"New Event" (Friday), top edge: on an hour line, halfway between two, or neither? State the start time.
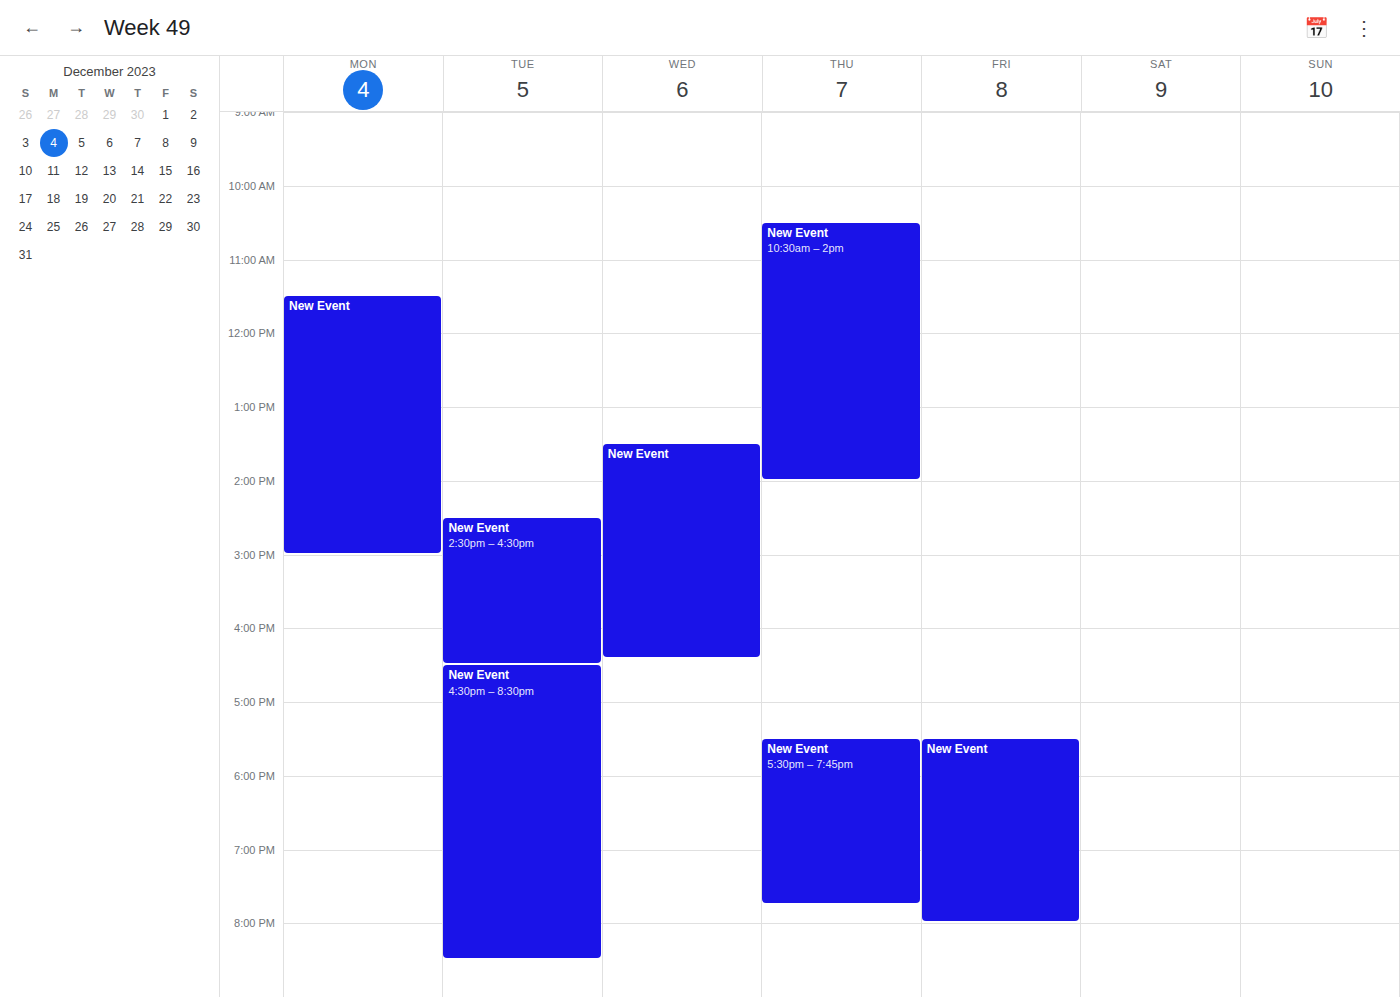
5:30 PM -- halfway between the 5 PM and 6 PM lines.